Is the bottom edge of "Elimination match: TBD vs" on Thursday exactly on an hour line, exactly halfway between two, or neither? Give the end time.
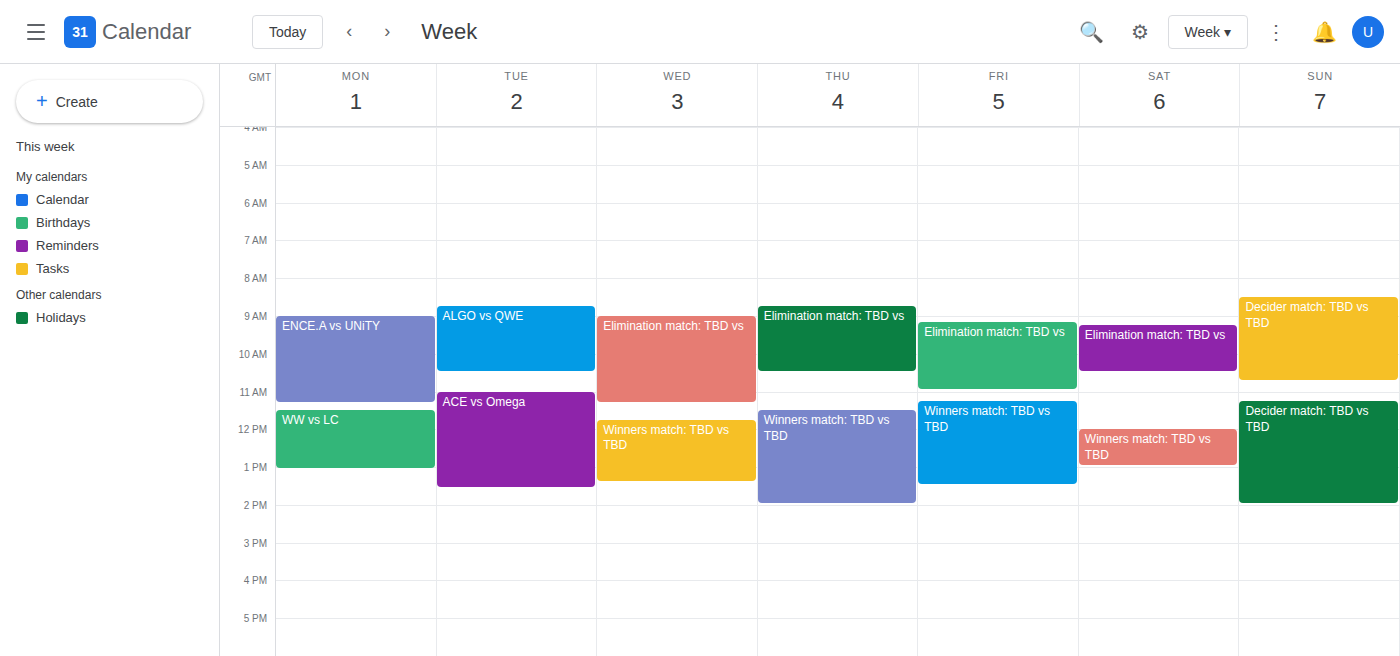
10:30 AM -- halfway between the 10 AM and 11 AM lines.